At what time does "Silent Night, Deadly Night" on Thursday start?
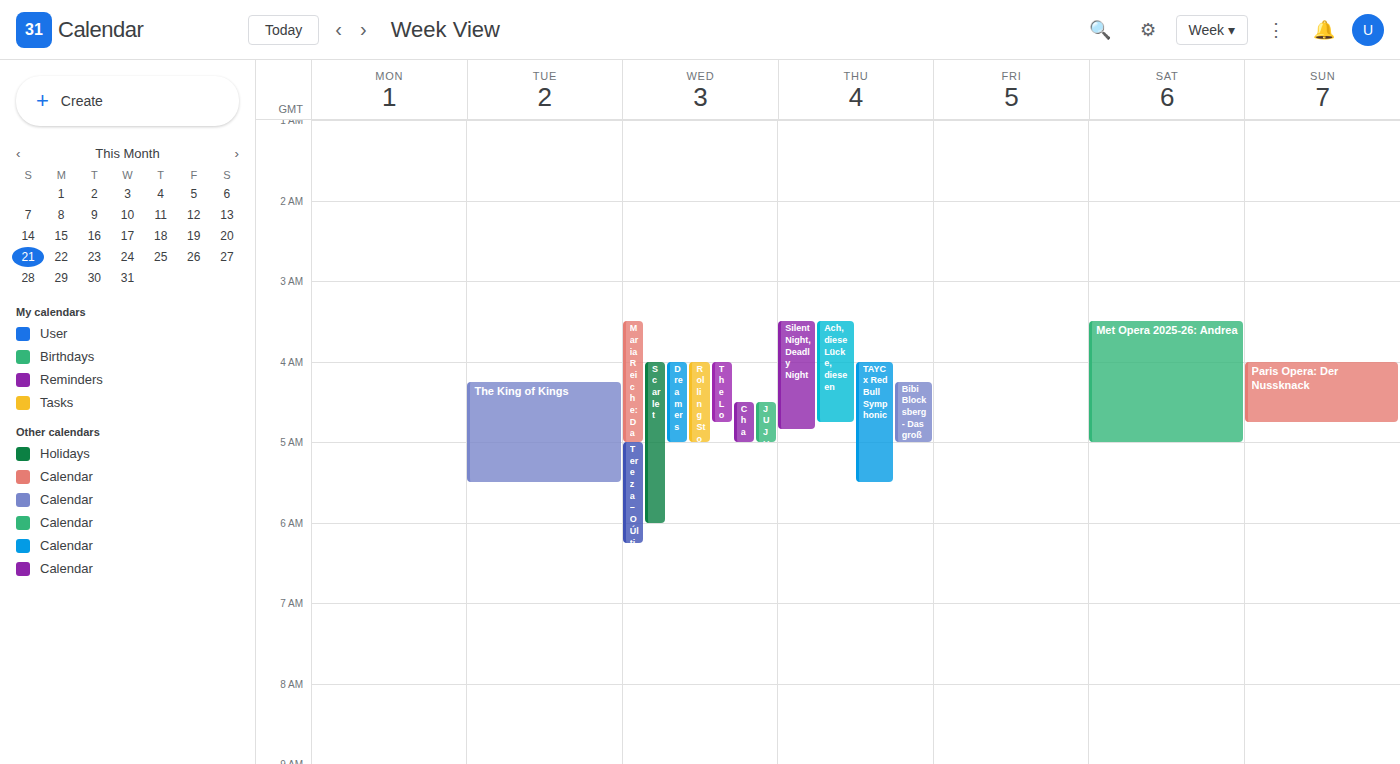
3:30 AM